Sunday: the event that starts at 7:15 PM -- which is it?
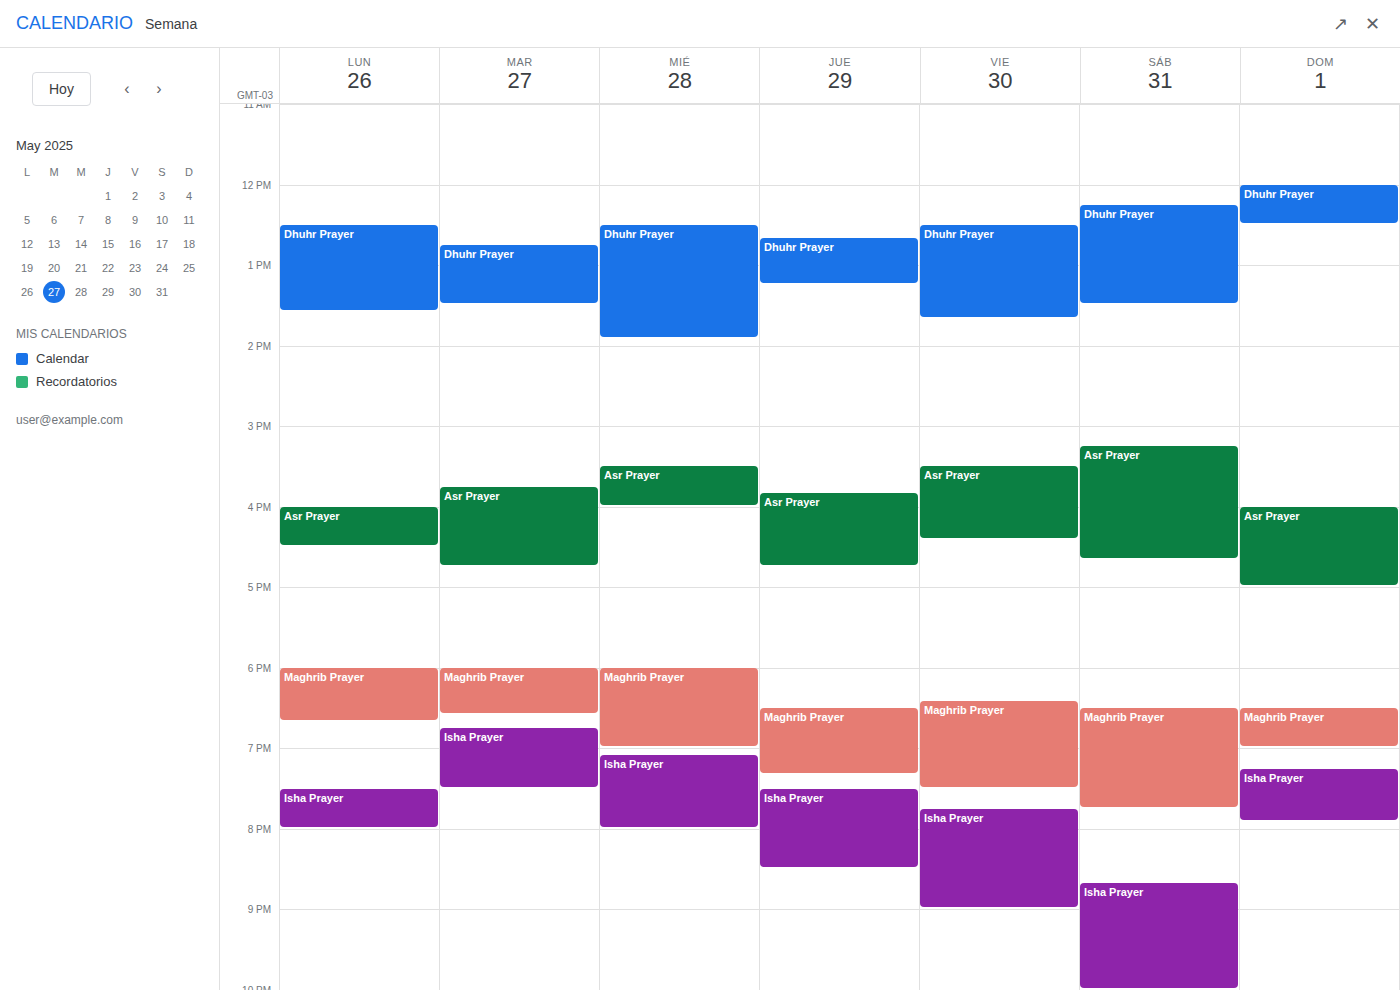
"Isha Prayer"